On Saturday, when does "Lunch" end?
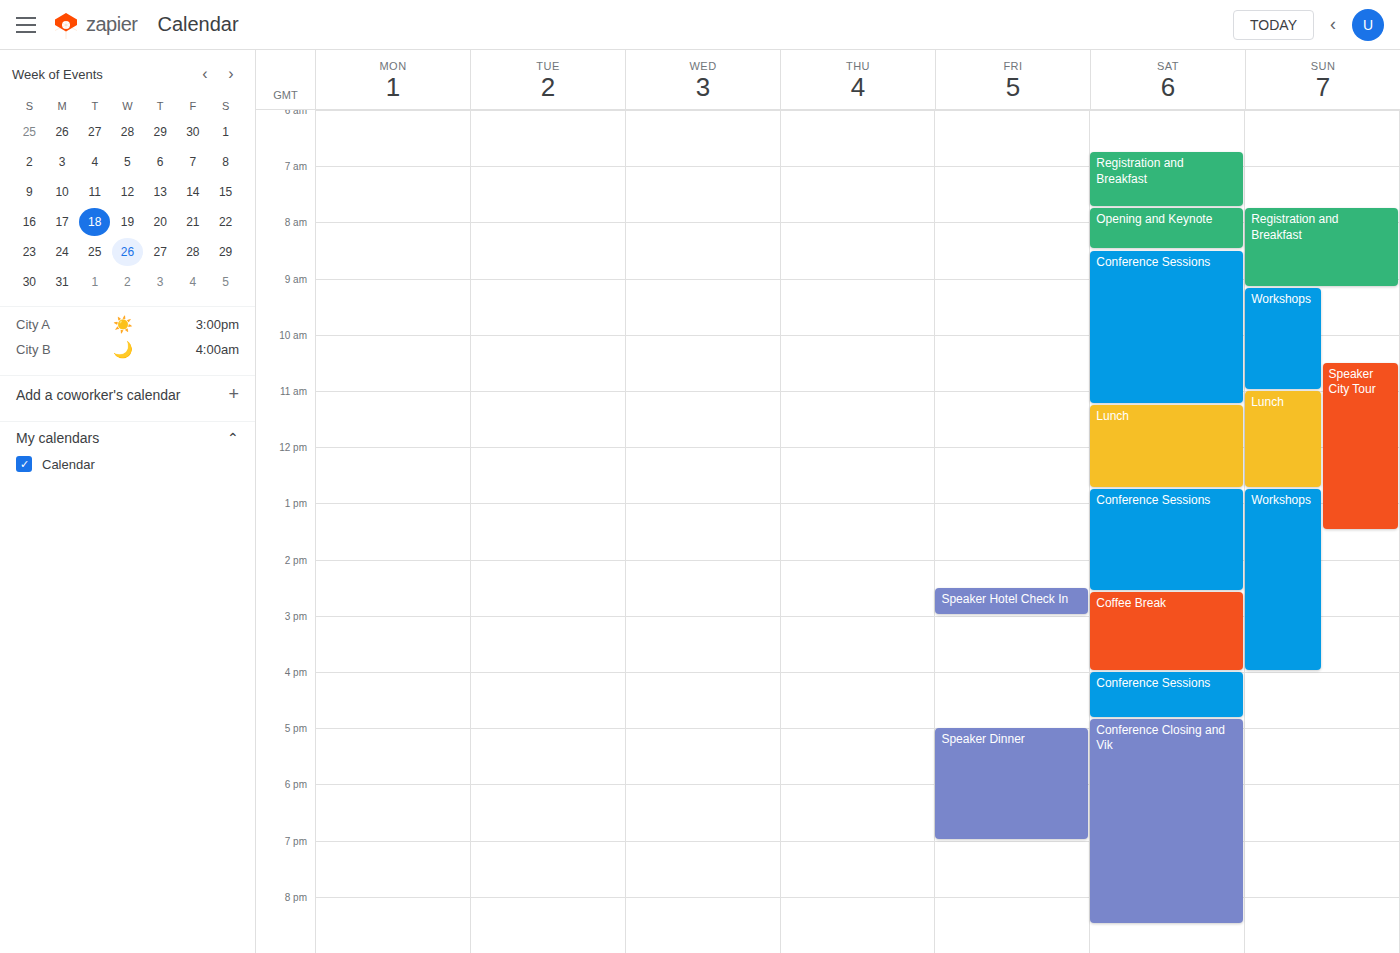
12:45 PM